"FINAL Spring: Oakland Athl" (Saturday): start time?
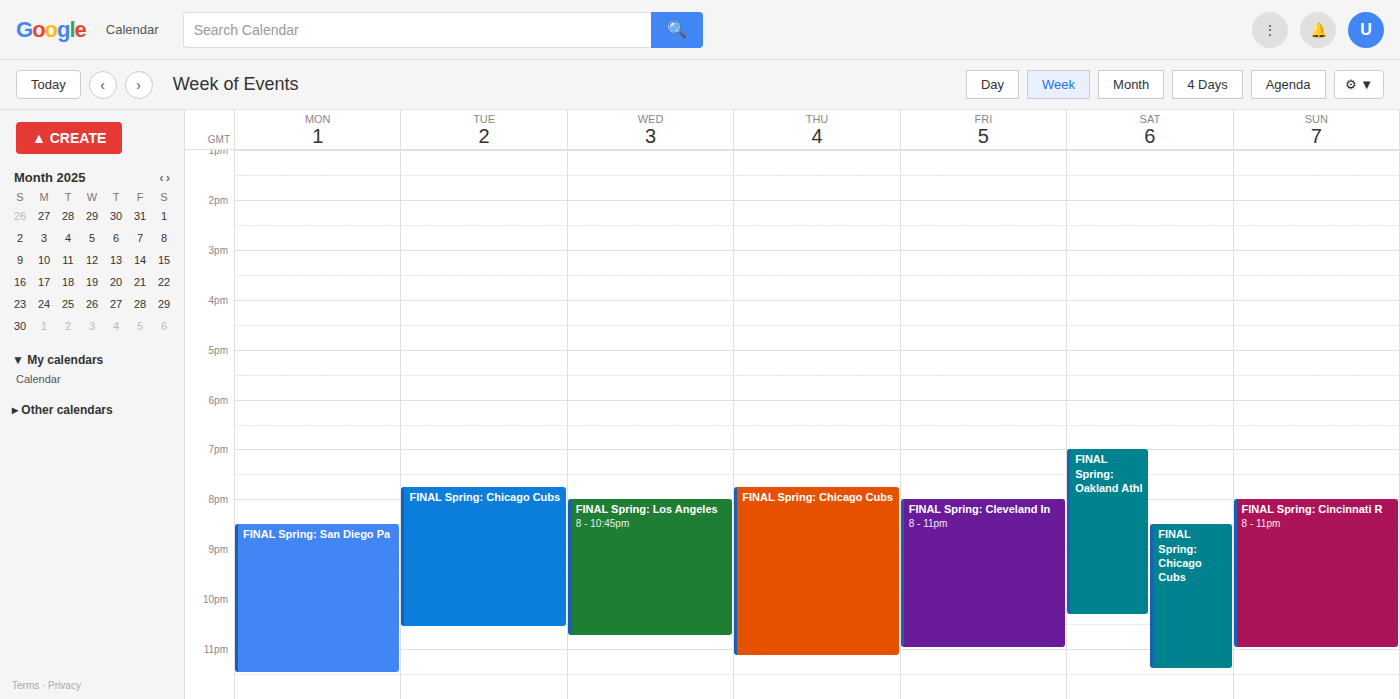
7:00 PM